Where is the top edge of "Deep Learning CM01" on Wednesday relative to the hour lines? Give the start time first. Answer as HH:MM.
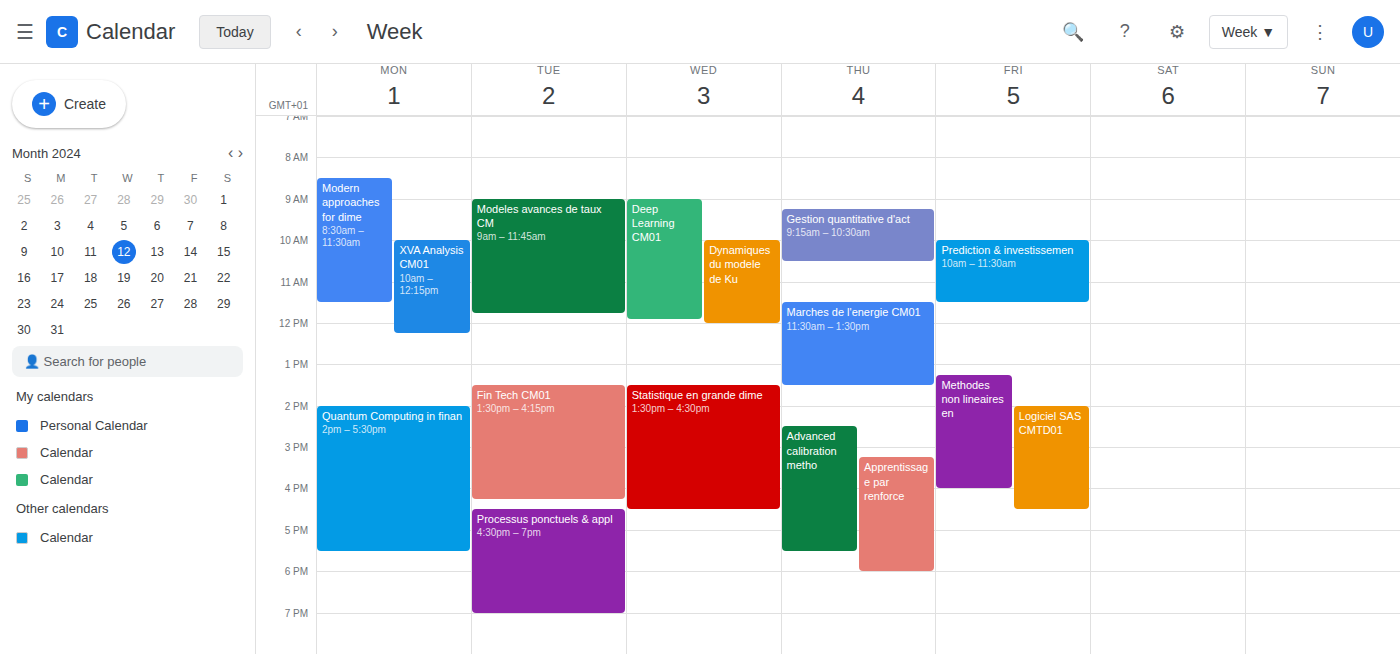
09:00 -- exactly on the 09:00 line.